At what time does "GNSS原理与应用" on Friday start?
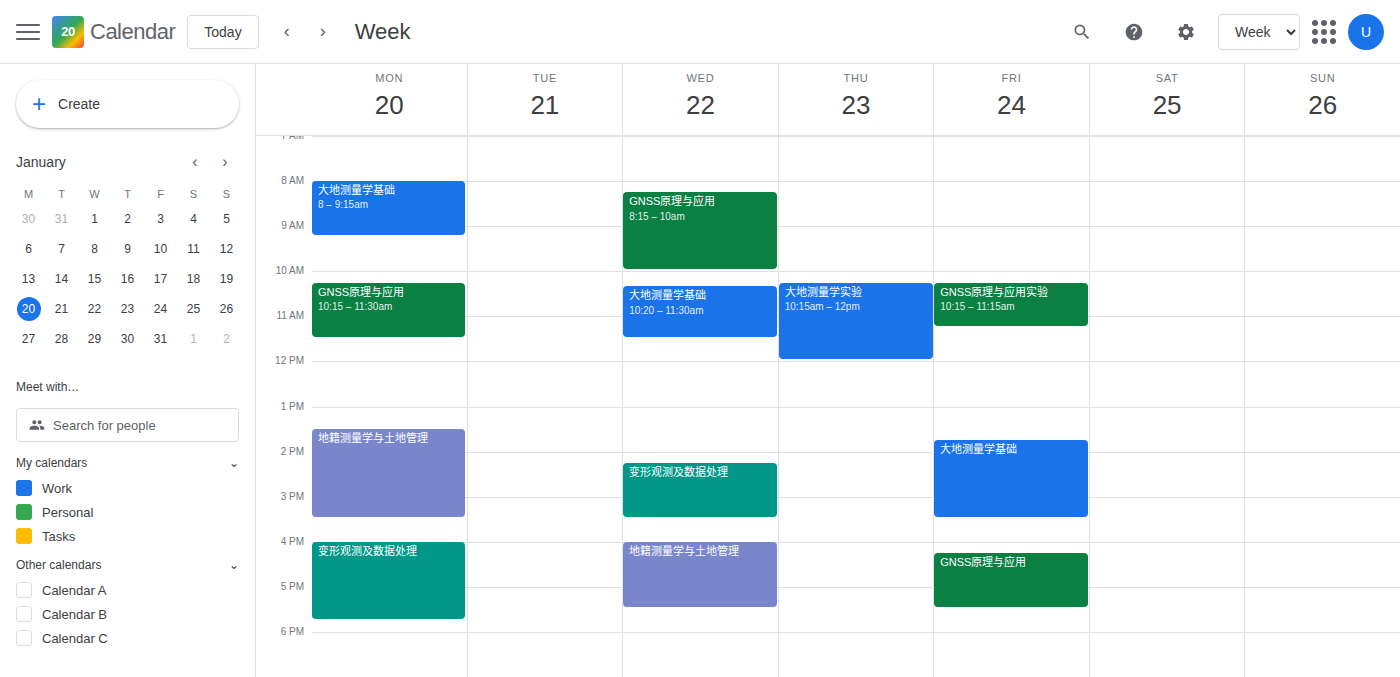
4:15 PM